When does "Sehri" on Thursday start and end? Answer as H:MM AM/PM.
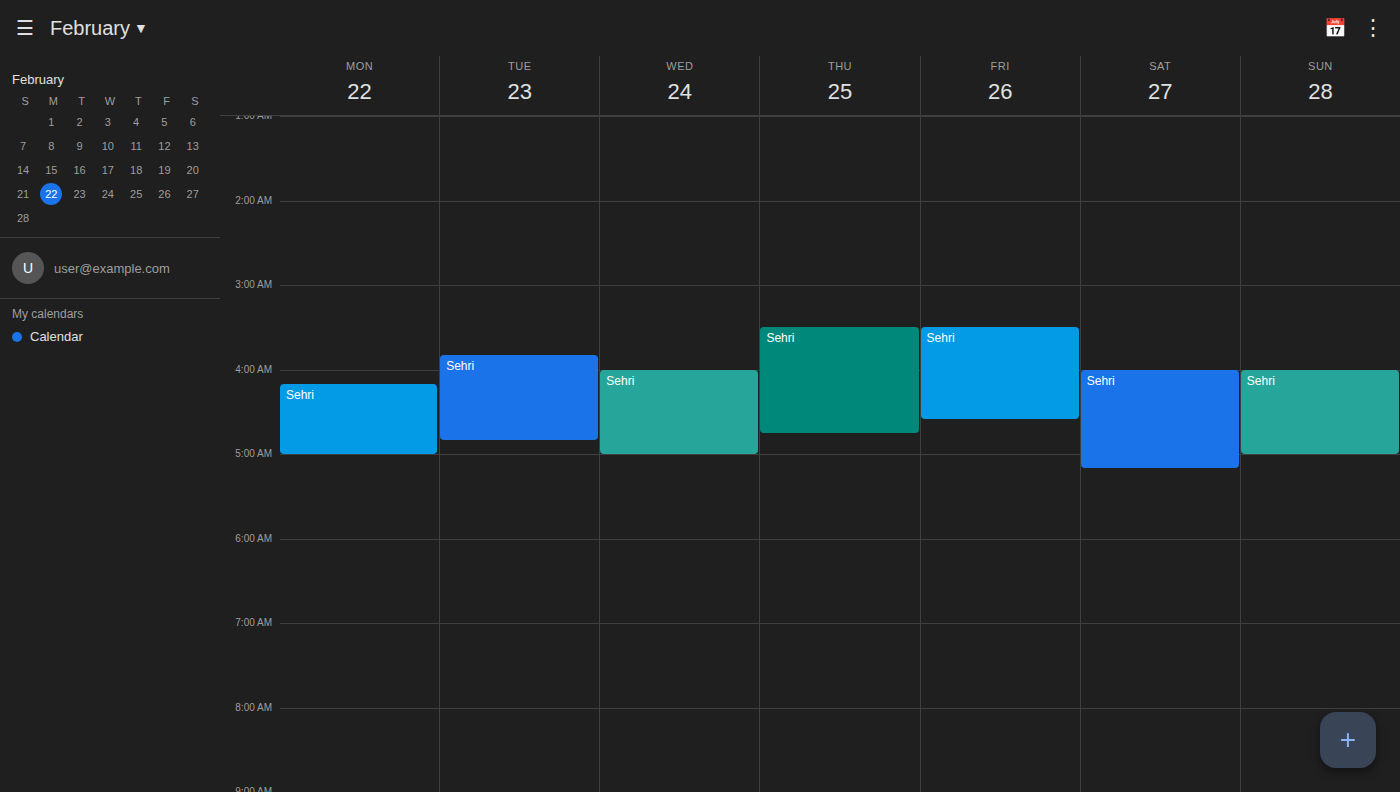
3:30 AM to 4:45 AM